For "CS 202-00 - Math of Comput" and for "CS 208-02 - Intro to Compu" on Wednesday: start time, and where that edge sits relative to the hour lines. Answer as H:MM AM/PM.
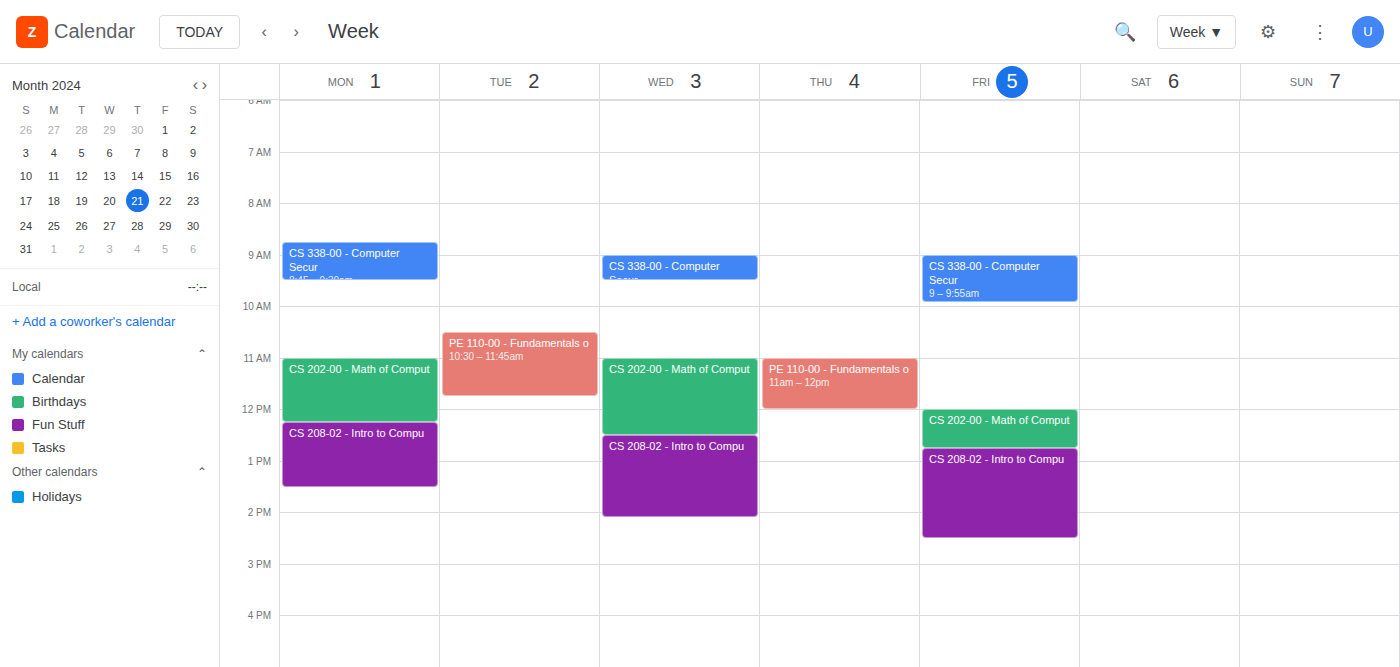
"CS 202-00 - Math of Comput": 11:00 AM, exactly on the 11 AM line. "CS 208-02 - Intro to Compu": 12:30 PM, halfway between the 12 PM and 1 PM lines.